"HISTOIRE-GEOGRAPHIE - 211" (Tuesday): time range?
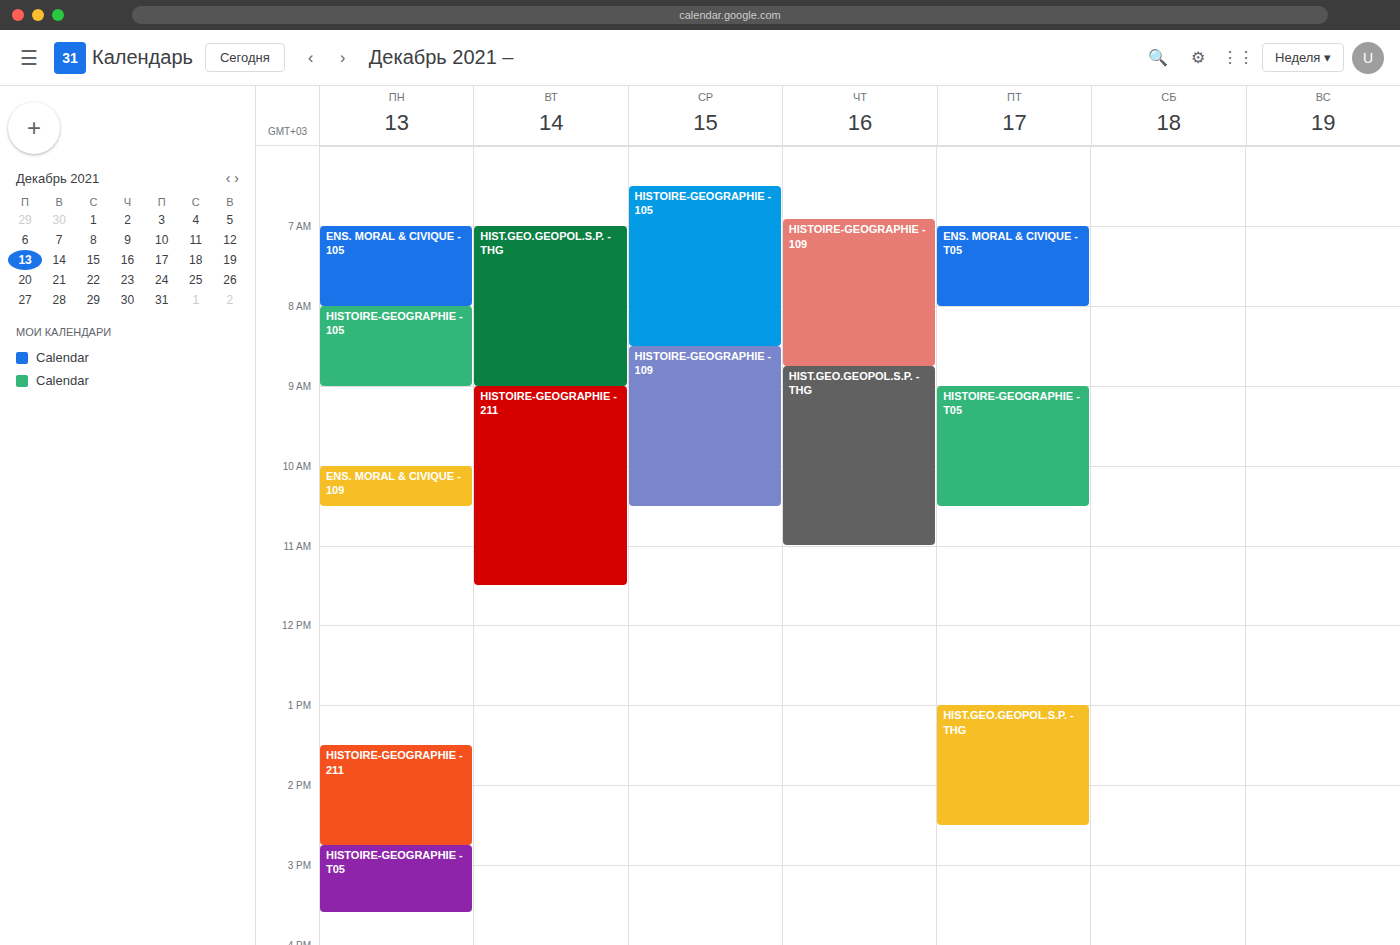
9:00 AM to 11:30 AM